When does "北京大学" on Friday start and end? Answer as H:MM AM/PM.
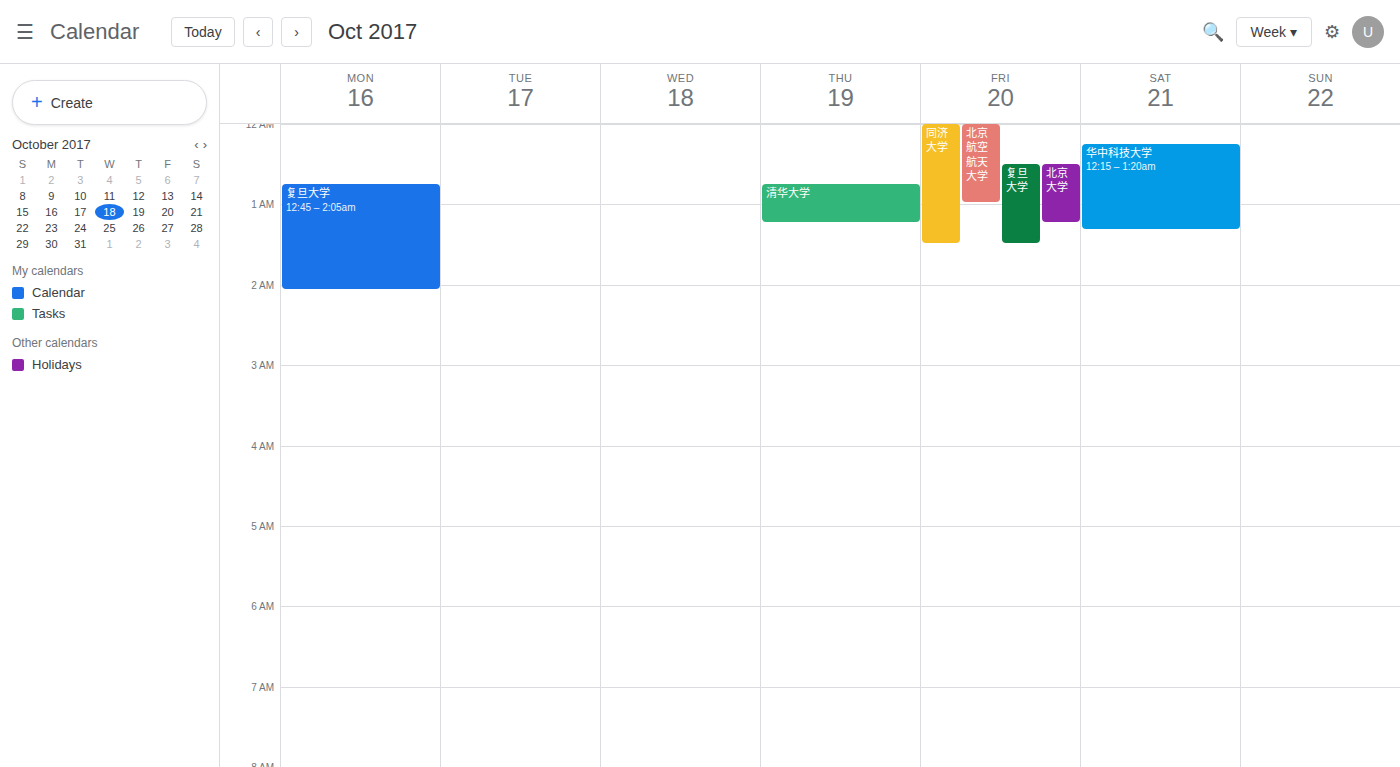
12:30 AM to 1:15 AM